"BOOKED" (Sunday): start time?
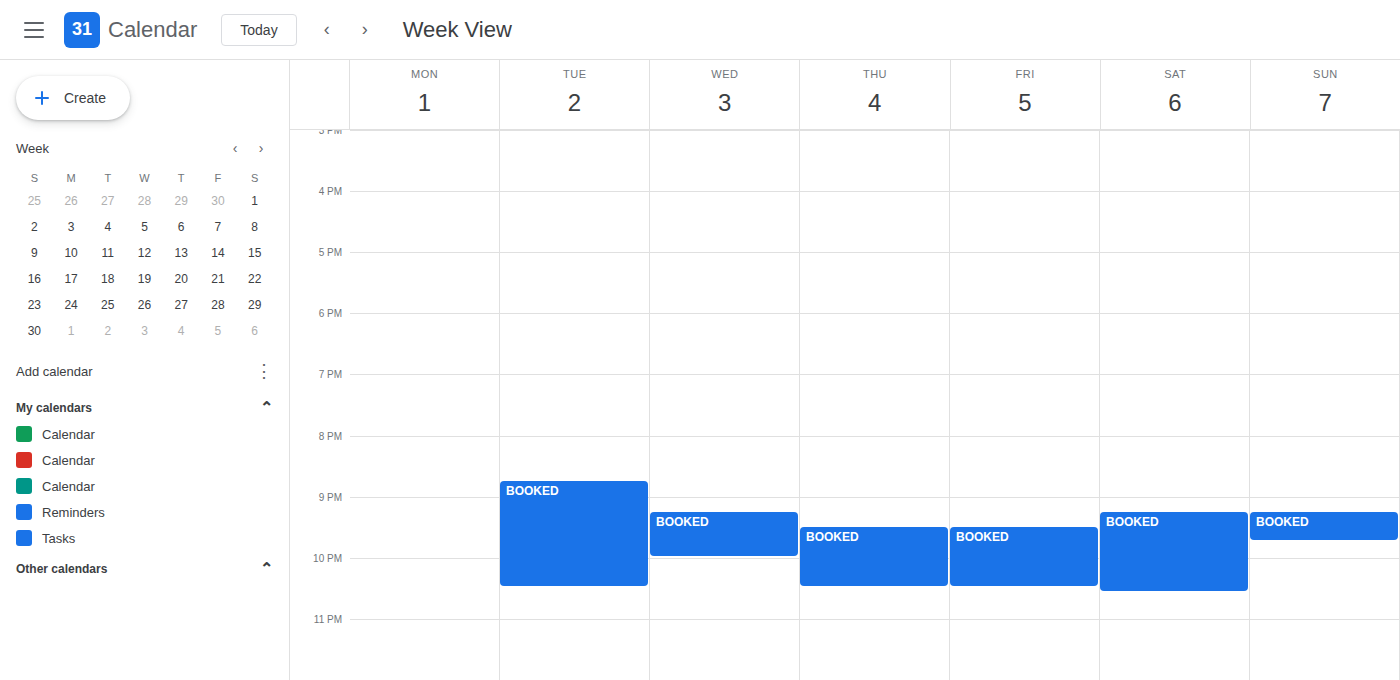
21:15